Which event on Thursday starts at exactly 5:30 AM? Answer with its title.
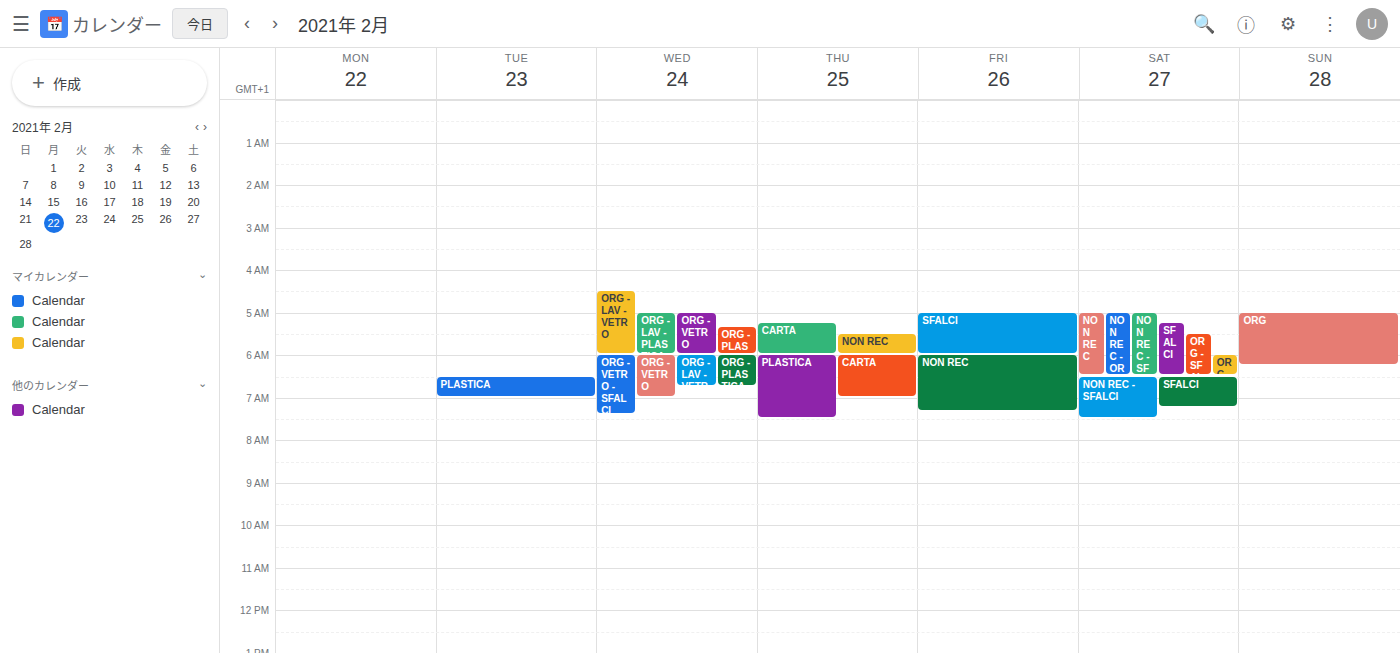
"NON REC"